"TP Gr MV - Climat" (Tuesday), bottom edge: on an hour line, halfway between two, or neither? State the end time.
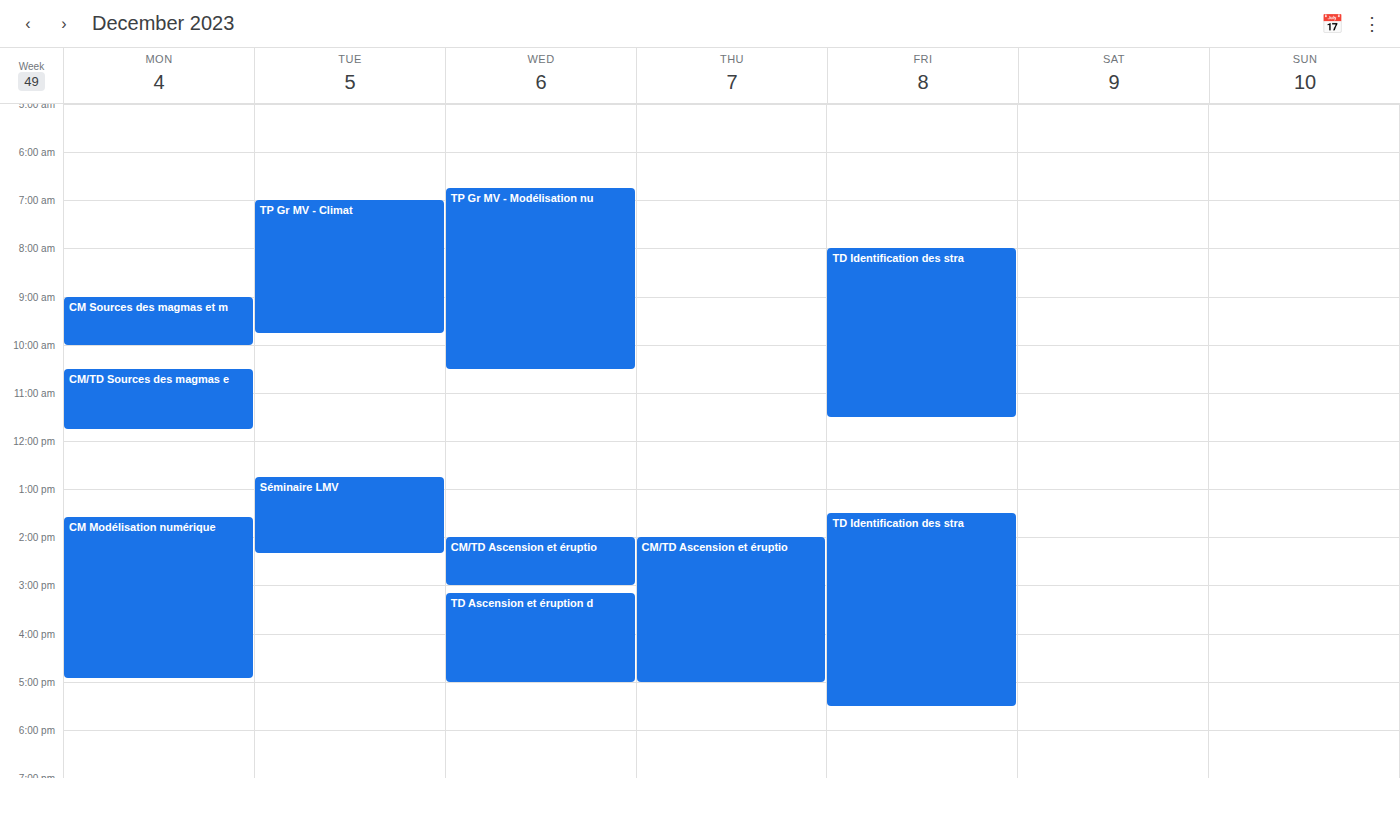
9:45 AM -- neither: three quarters of the way from the 9 AM line to the 10 AM line.